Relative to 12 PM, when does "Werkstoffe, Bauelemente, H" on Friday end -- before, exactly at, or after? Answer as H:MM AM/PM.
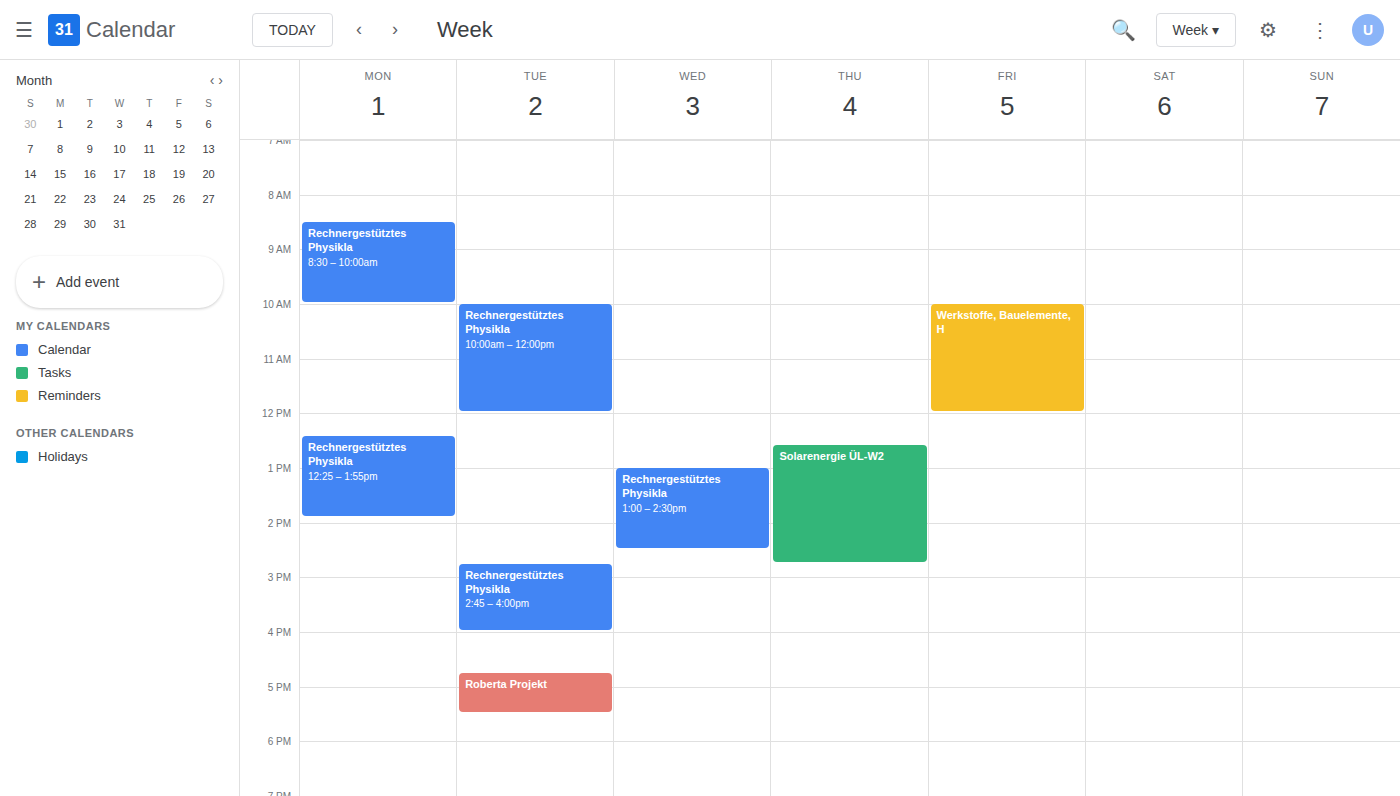
12:00 PM -- exactly at 12 PM, on the 12 PM line.